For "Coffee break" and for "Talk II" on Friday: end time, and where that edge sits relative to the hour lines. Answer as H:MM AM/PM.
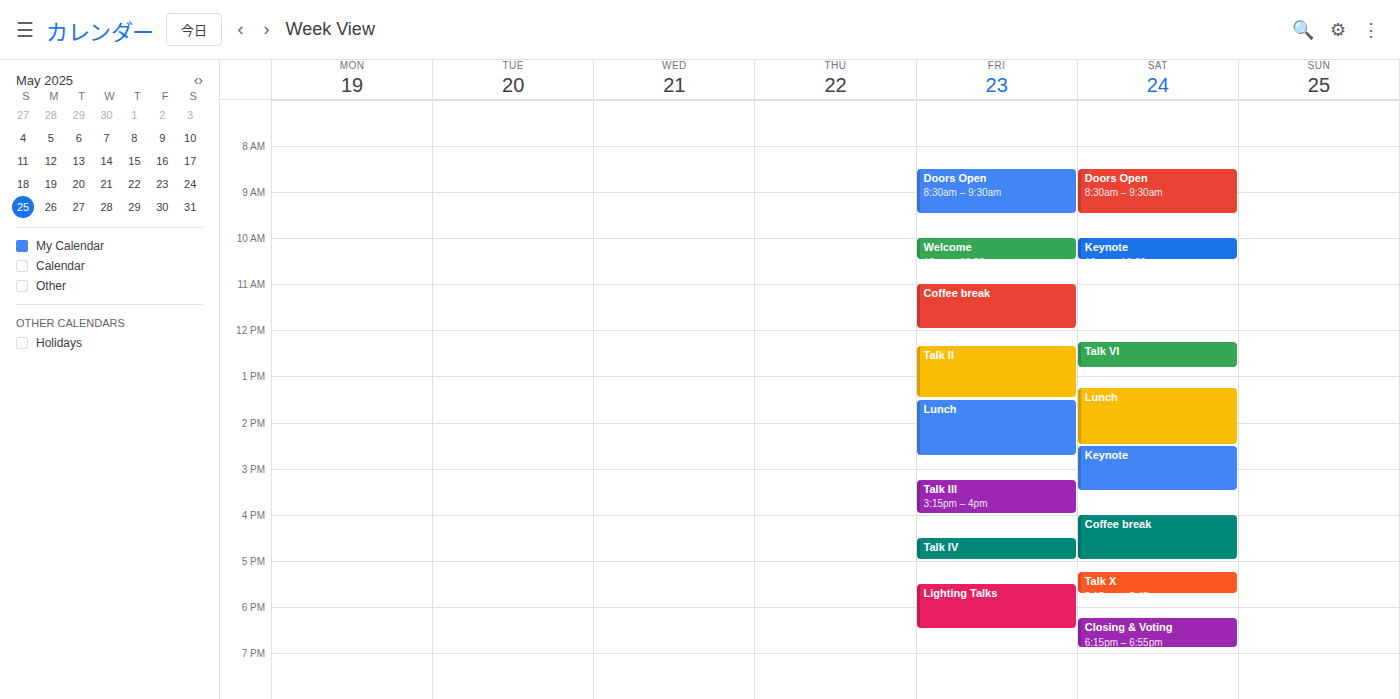
"Coffee break": 12:00 PM, exactly on the 12 PM line. "Talk II": 1:30 PM, halfway between the 1 PM and 2 PM lines.